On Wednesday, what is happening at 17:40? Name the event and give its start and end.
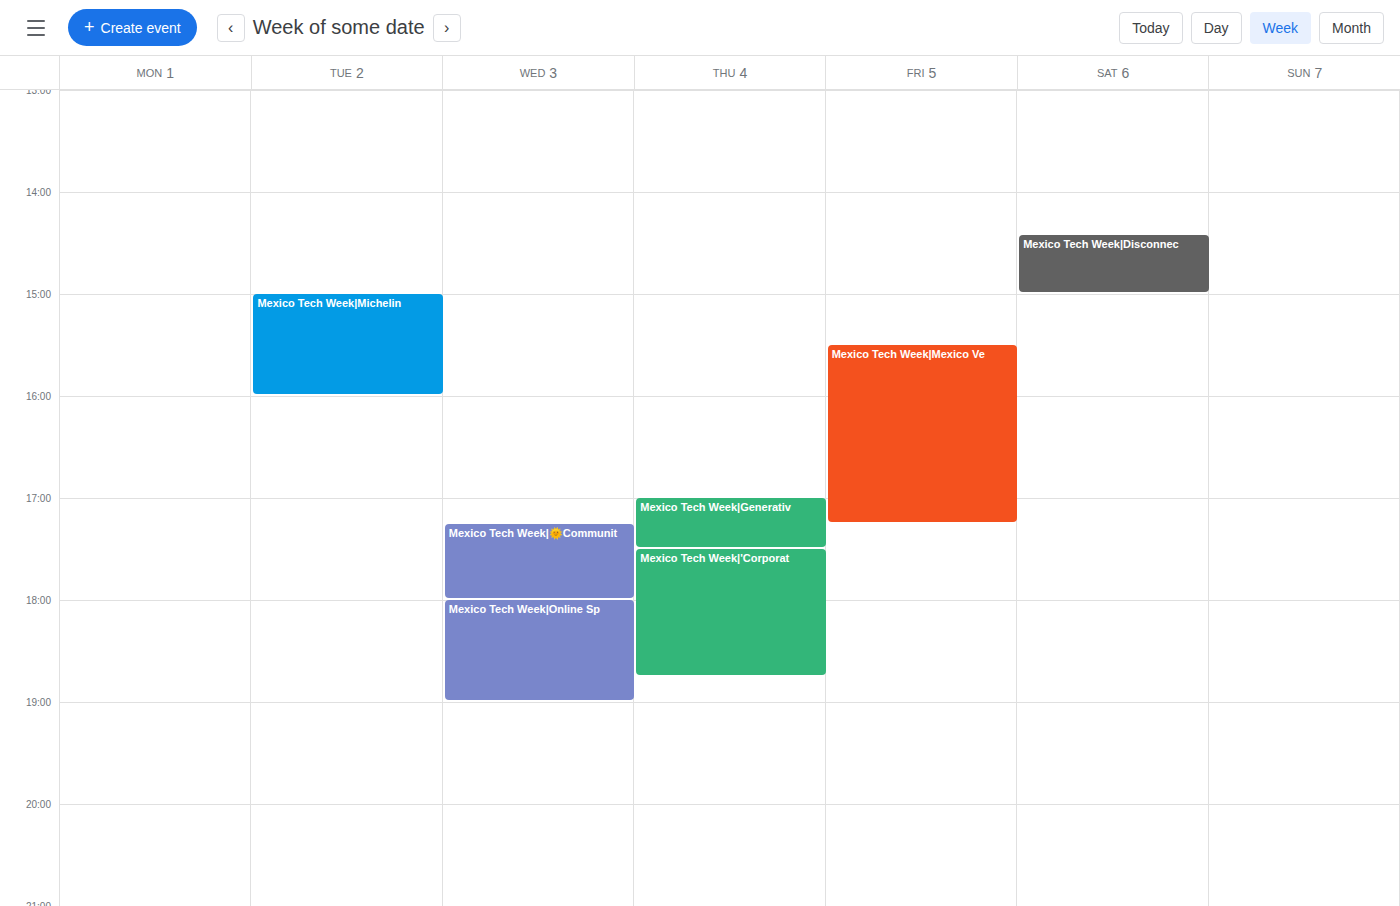
"Mexico Tech Week|🌞Communit", 17:15 to 18:00